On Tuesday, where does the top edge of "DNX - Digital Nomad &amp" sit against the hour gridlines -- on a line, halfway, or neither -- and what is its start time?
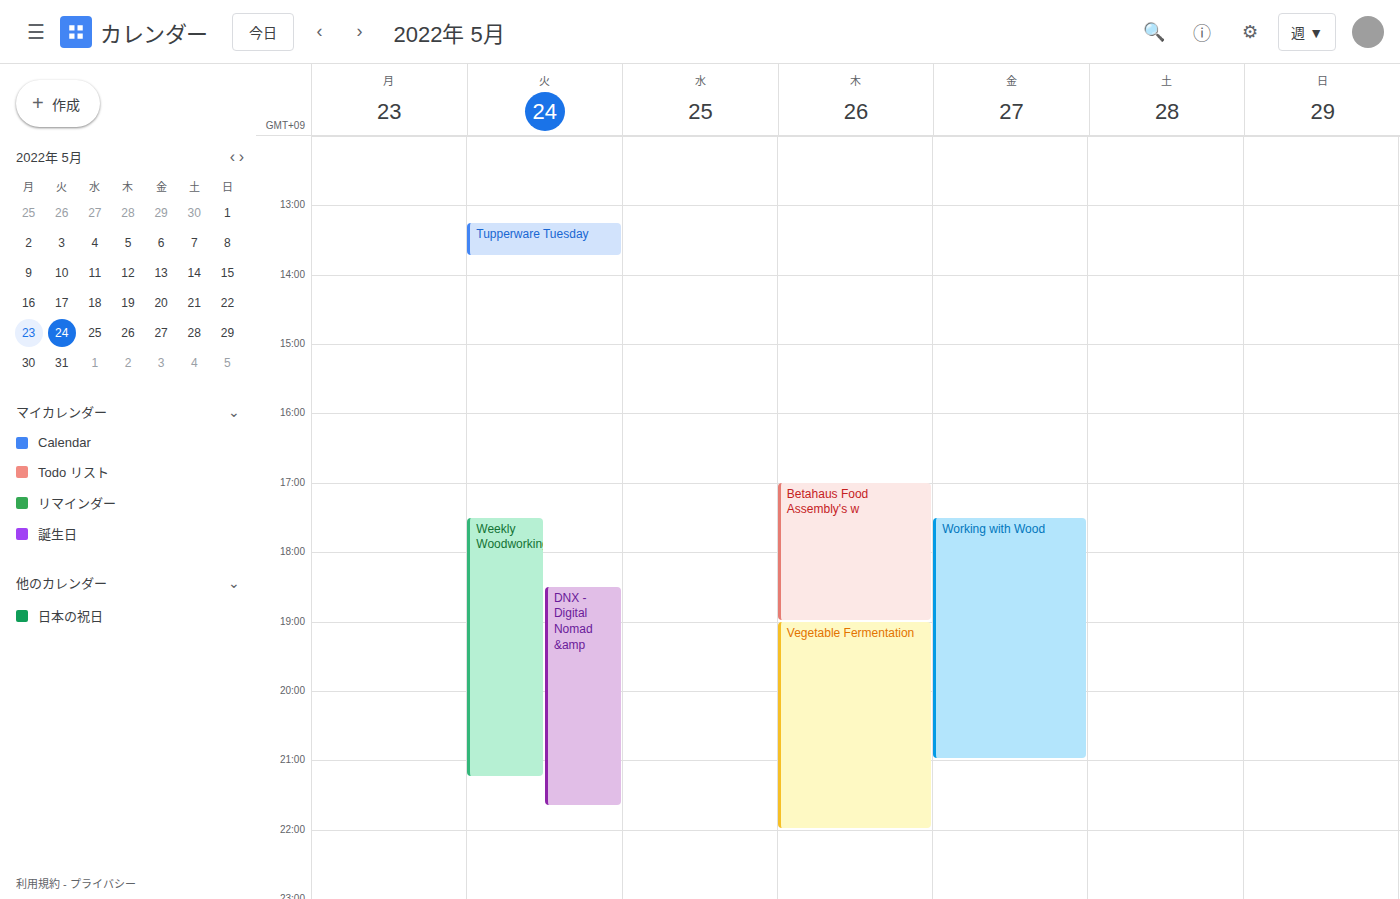
18:30 -- halfway between the 18:00 and 19:00 lines.